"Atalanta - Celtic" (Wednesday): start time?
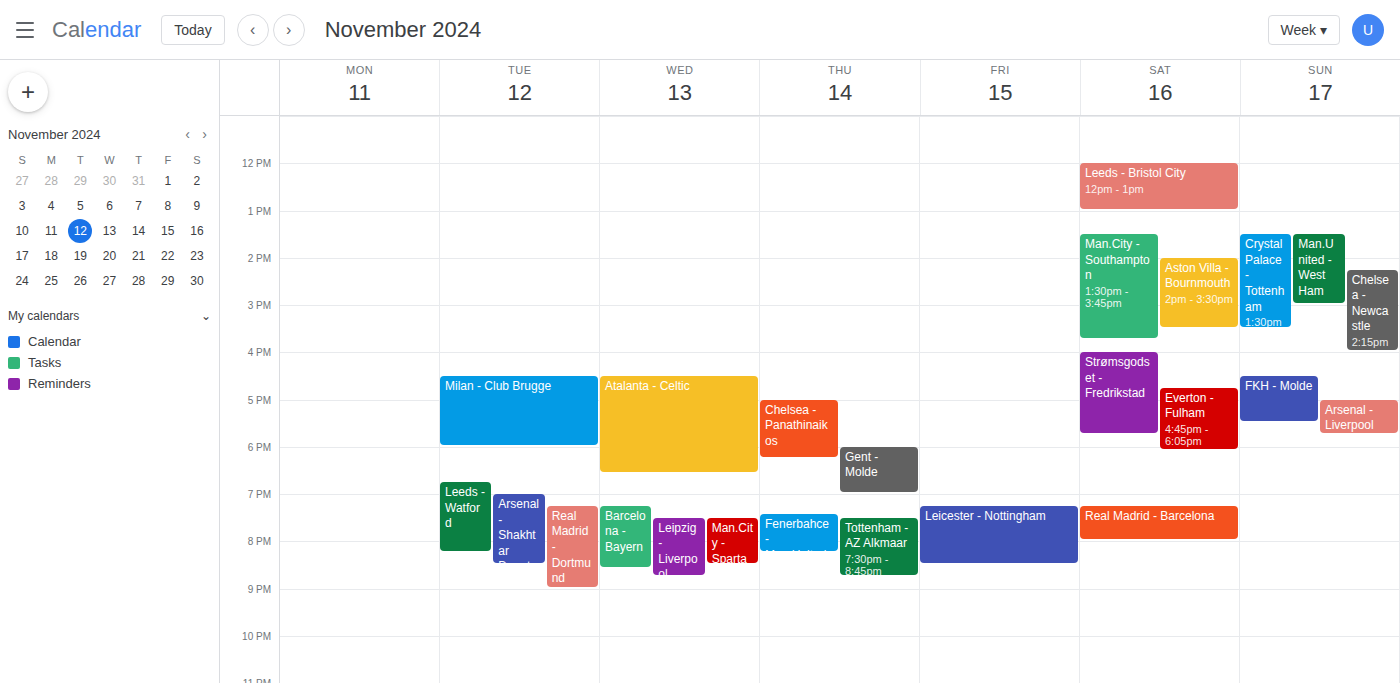
4:30 PM